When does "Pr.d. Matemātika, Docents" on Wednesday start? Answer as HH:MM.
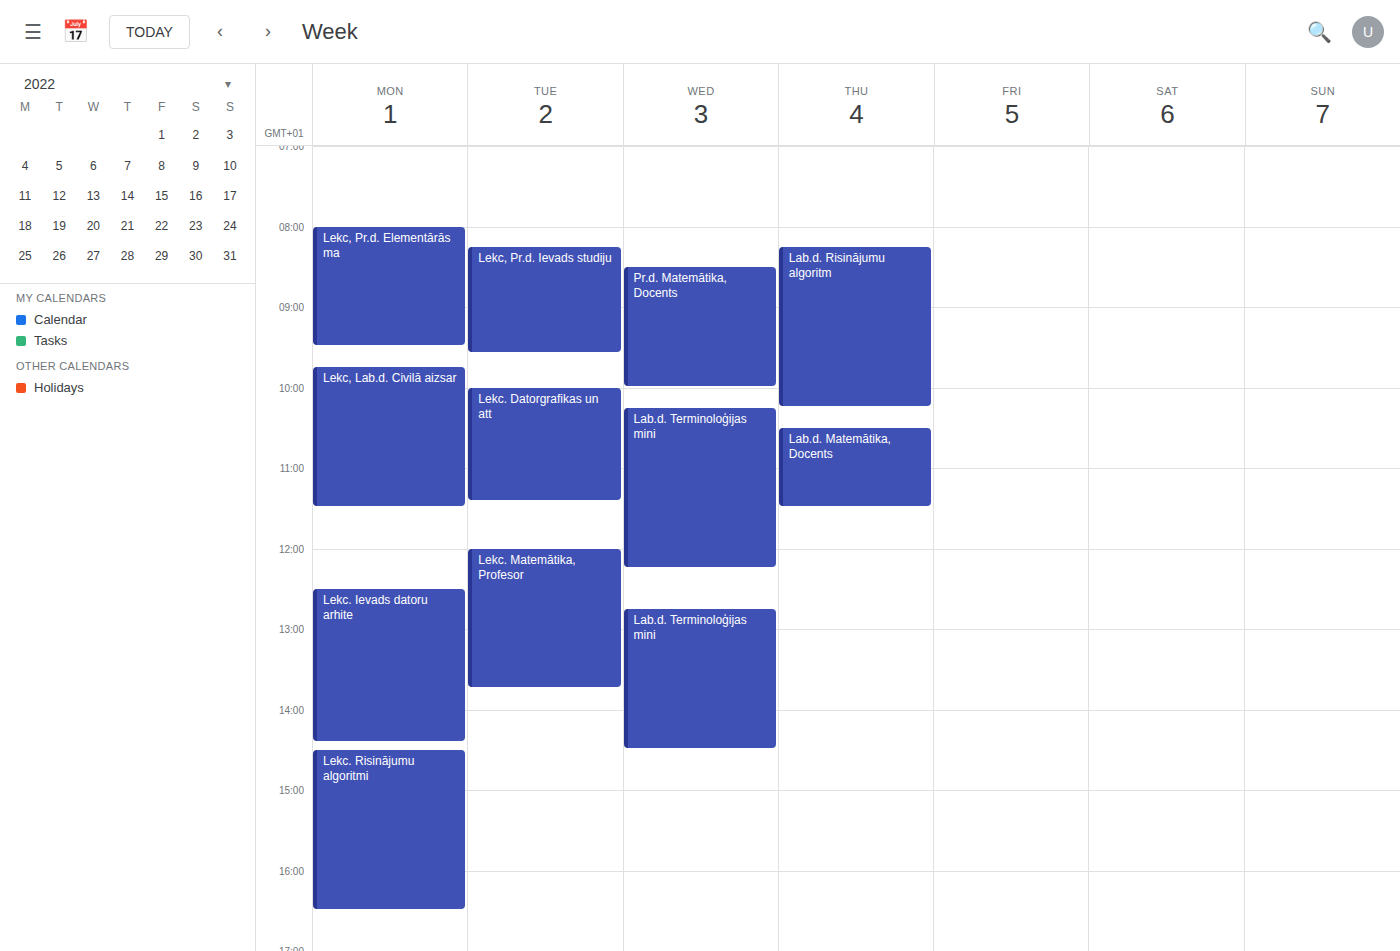
08:30